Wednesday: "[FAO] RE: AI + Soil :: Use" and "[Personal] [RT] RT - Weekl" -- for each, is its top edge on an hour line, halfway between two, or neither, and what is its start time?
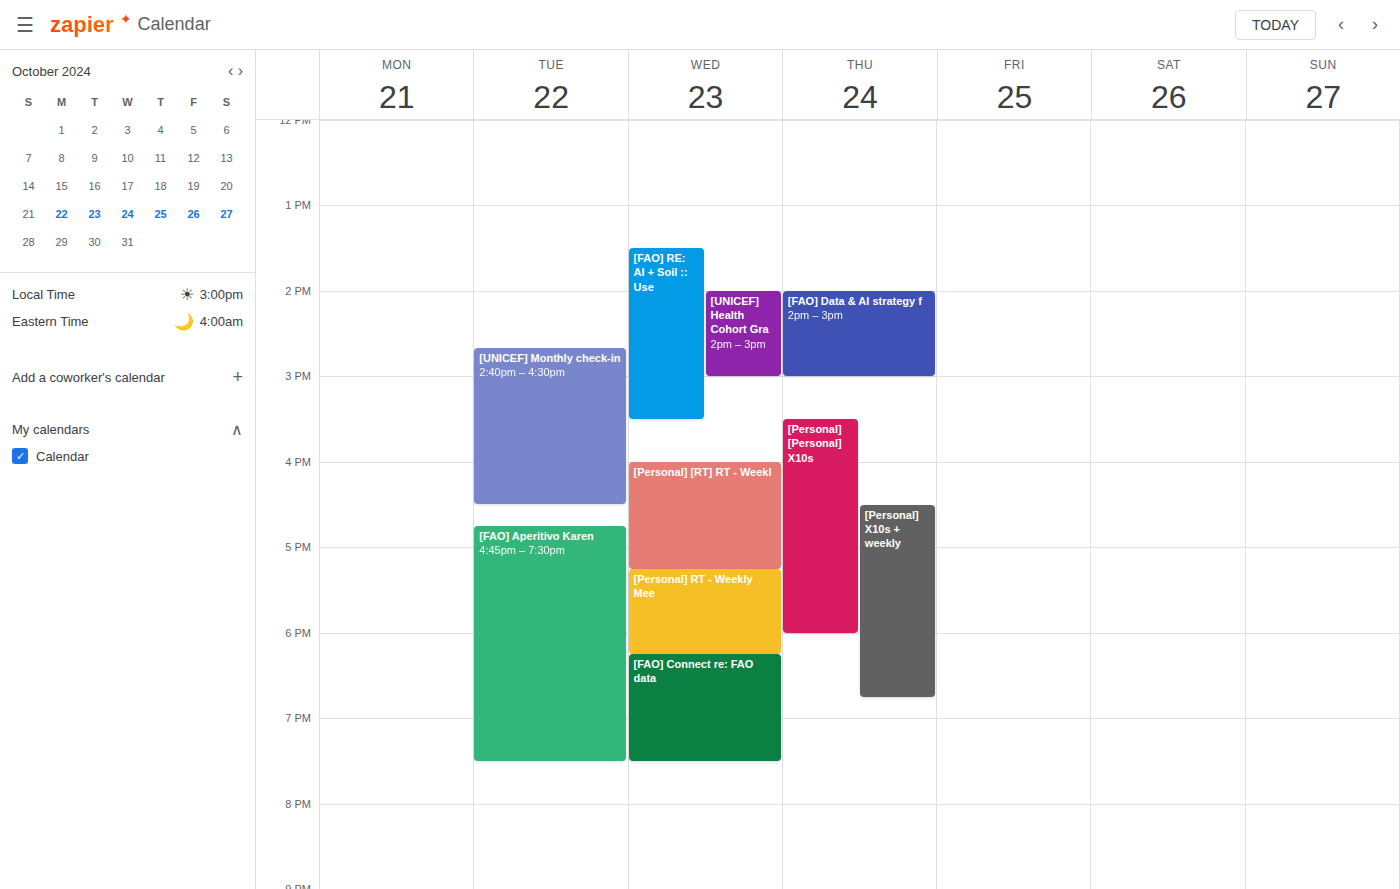
"[FAO] RE: AI + Soil :: Use": 1:30 PM, halfway between the 1 PM and 2 PM lines. "[Personal] [RT] RT - Weekl": 4:00 PM, exactly on the 4 PM line.